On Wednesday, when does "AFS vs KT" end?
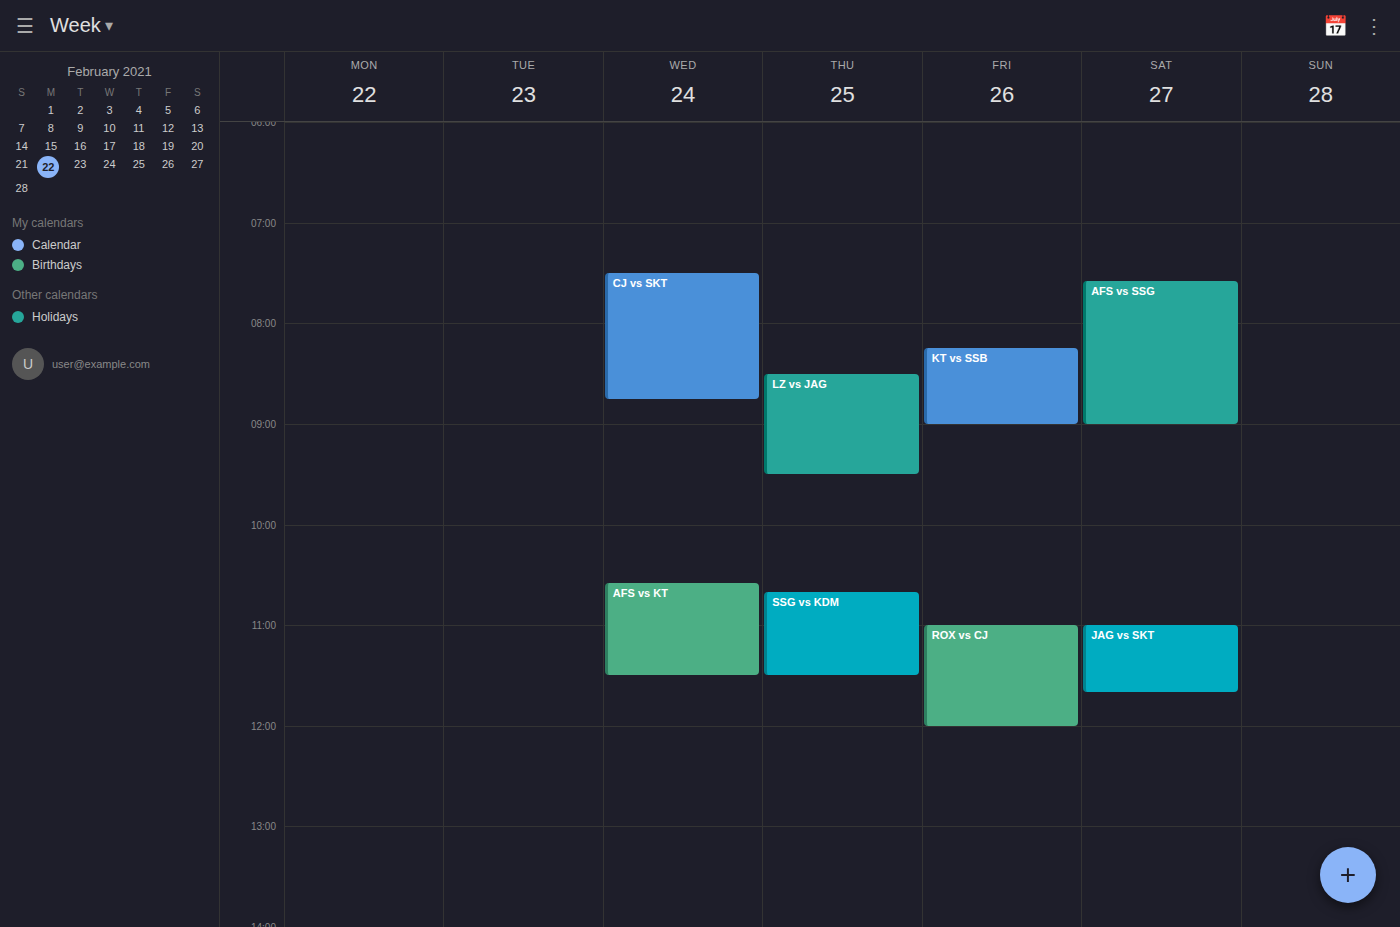
11:30 AM